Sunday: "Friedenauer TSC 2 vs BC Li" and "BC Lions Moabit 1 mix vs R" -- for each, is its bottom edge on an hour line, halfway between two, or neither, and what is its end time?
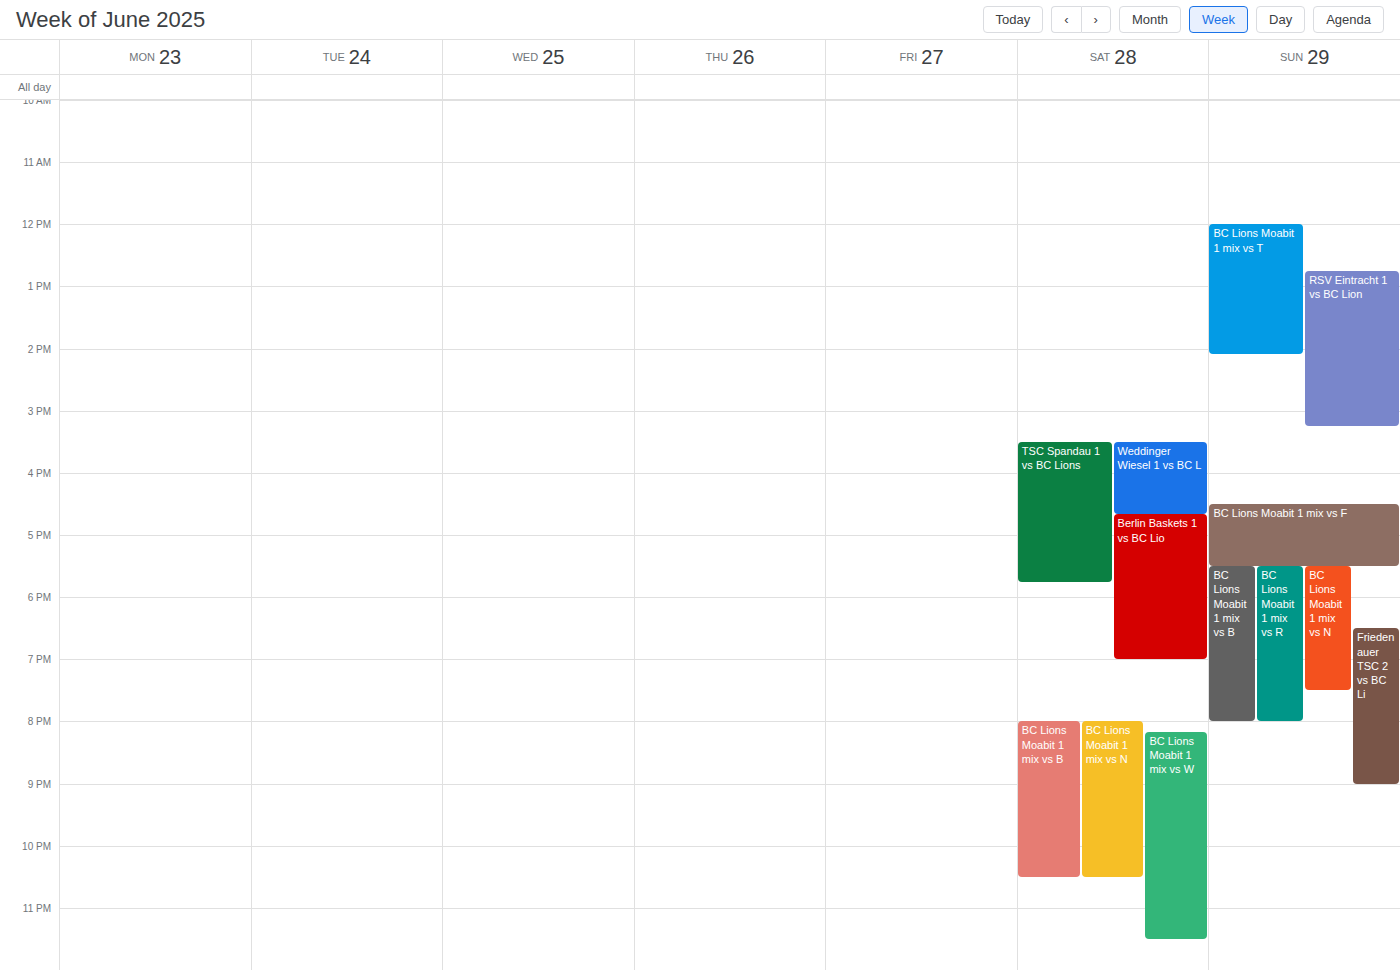
"Friedenauer TSC 2 vs BC Li": 21:00, exactly on the 21:00 line. "BC Lions Moabit 1 mix vs R": 20:00, exactly on the 20:00 line.